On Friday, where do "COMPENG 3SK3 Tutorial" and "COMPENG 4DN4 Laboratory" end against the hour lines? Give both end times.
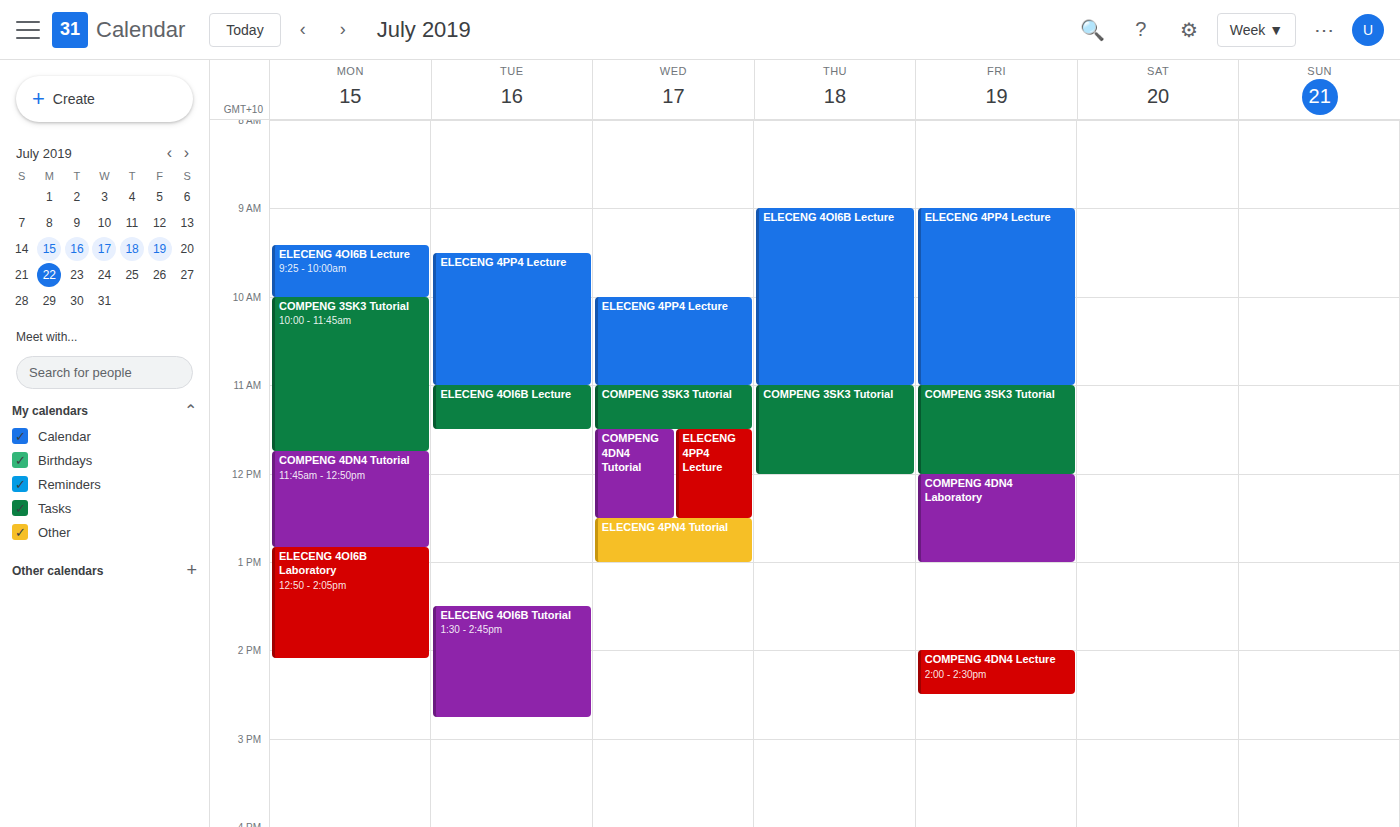
"COMPENG 3SK3 Tutorial": 12:00 PM, exactly on the 12 PM line. "COMPENG 4DN4 Laboratory": 1:00 PM, exactly on the 1 PM line.